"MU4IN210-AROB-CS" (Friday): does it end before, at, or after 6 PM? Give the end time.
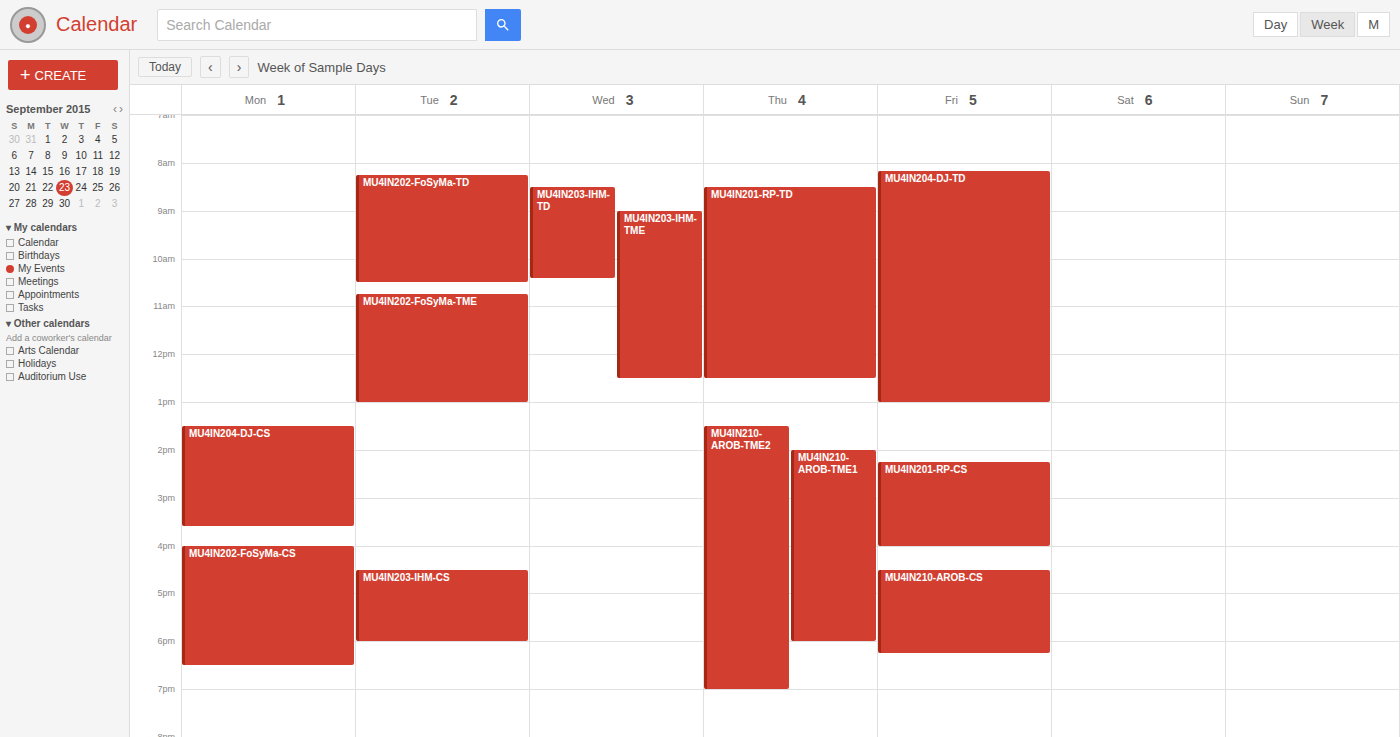
6:15 PM -- after 6 PM, 15 minutes below the 6 PM line.